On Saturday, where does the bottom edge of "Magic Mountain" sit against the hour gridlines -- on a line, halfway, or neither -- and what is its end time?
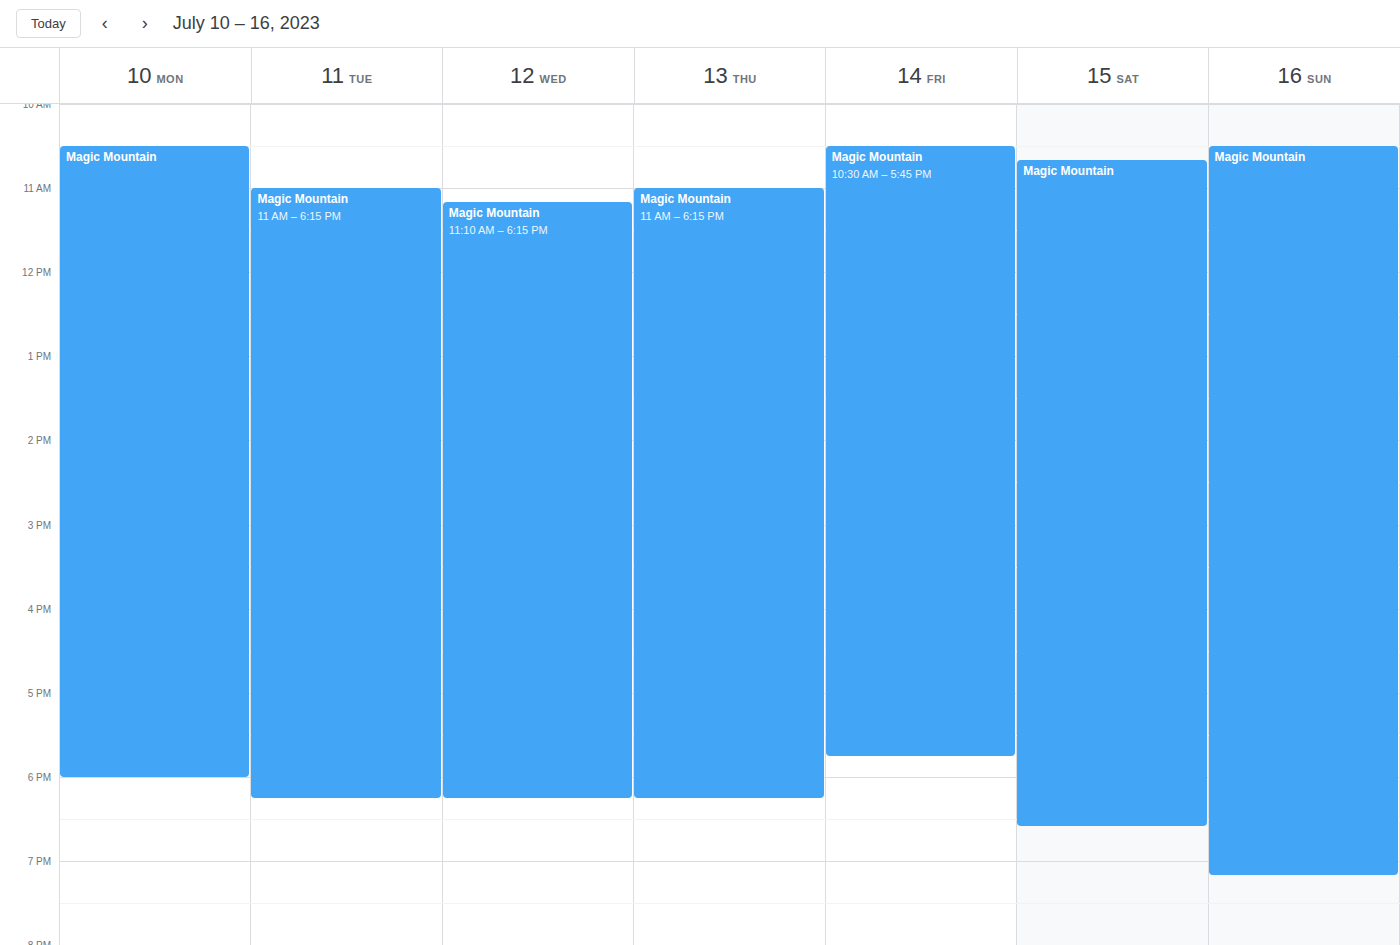
6:35 PM -- neither: 35 minutes below the 6 PM line and 25 minutes above the 7 PM line.